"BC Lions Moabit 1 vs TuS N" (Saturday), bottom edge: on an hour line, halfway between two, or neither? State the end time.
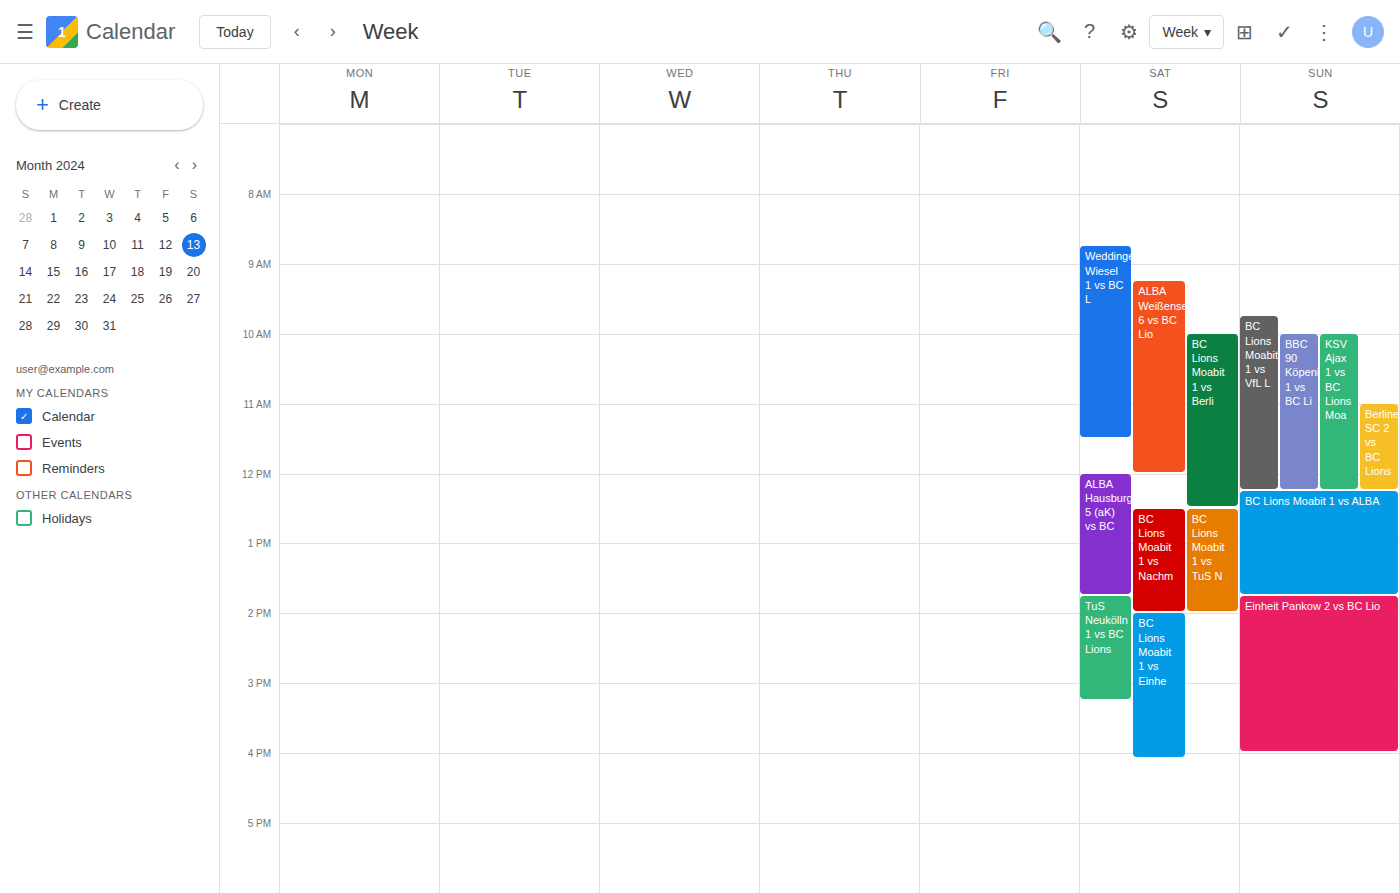
14:00 -- exactly on the 14:00 line.